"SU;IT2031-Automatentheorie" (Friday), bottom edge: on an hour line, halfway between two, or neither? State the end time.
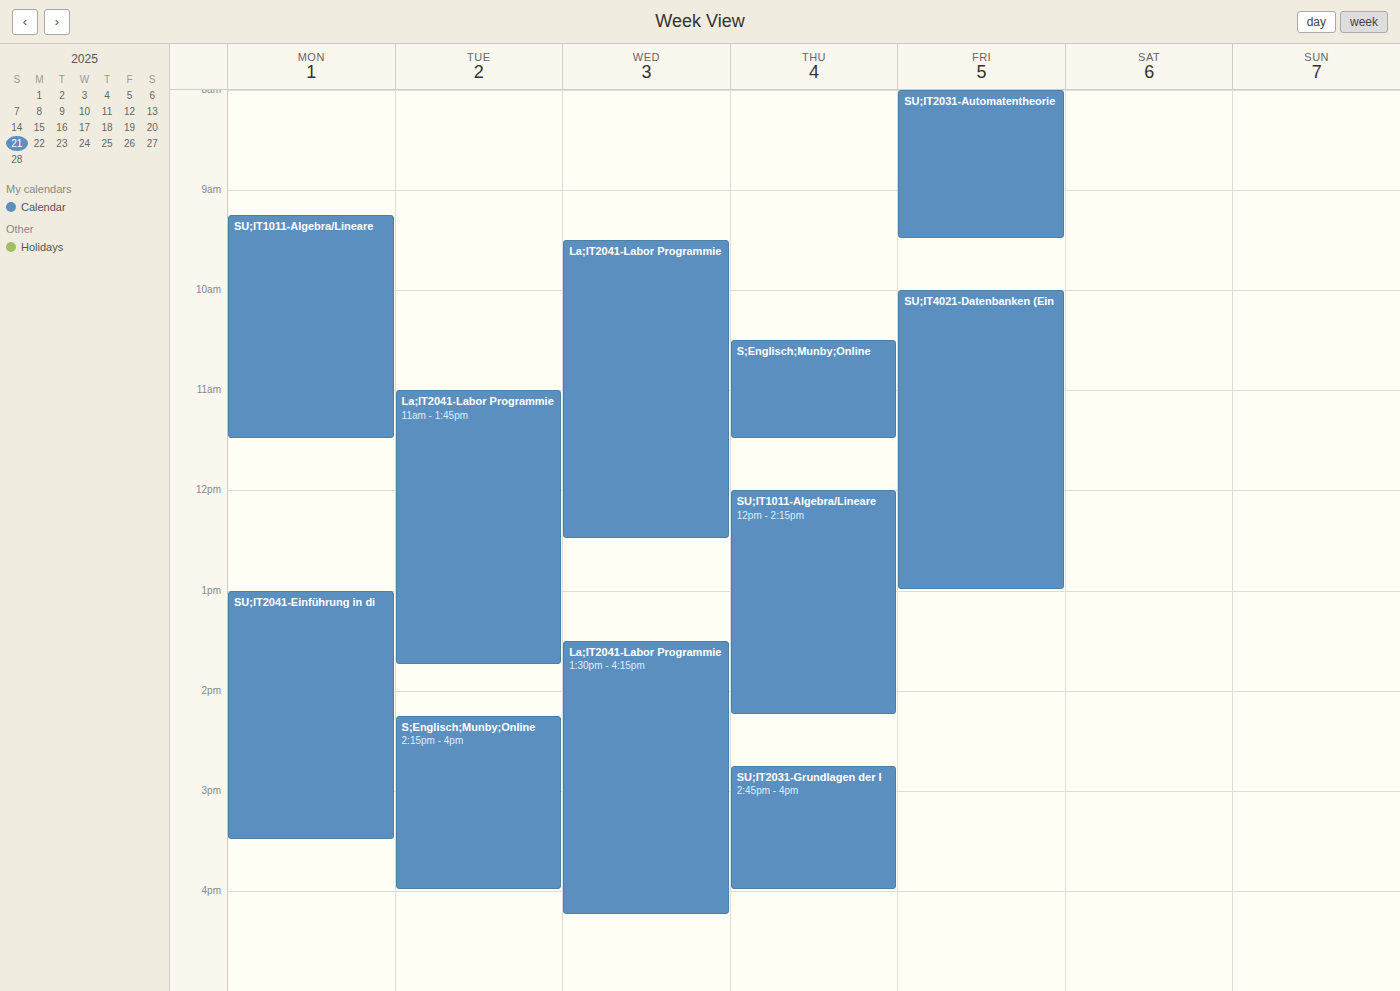
9:30 AM -- halfway between the 9 AM and 10 AM lines.